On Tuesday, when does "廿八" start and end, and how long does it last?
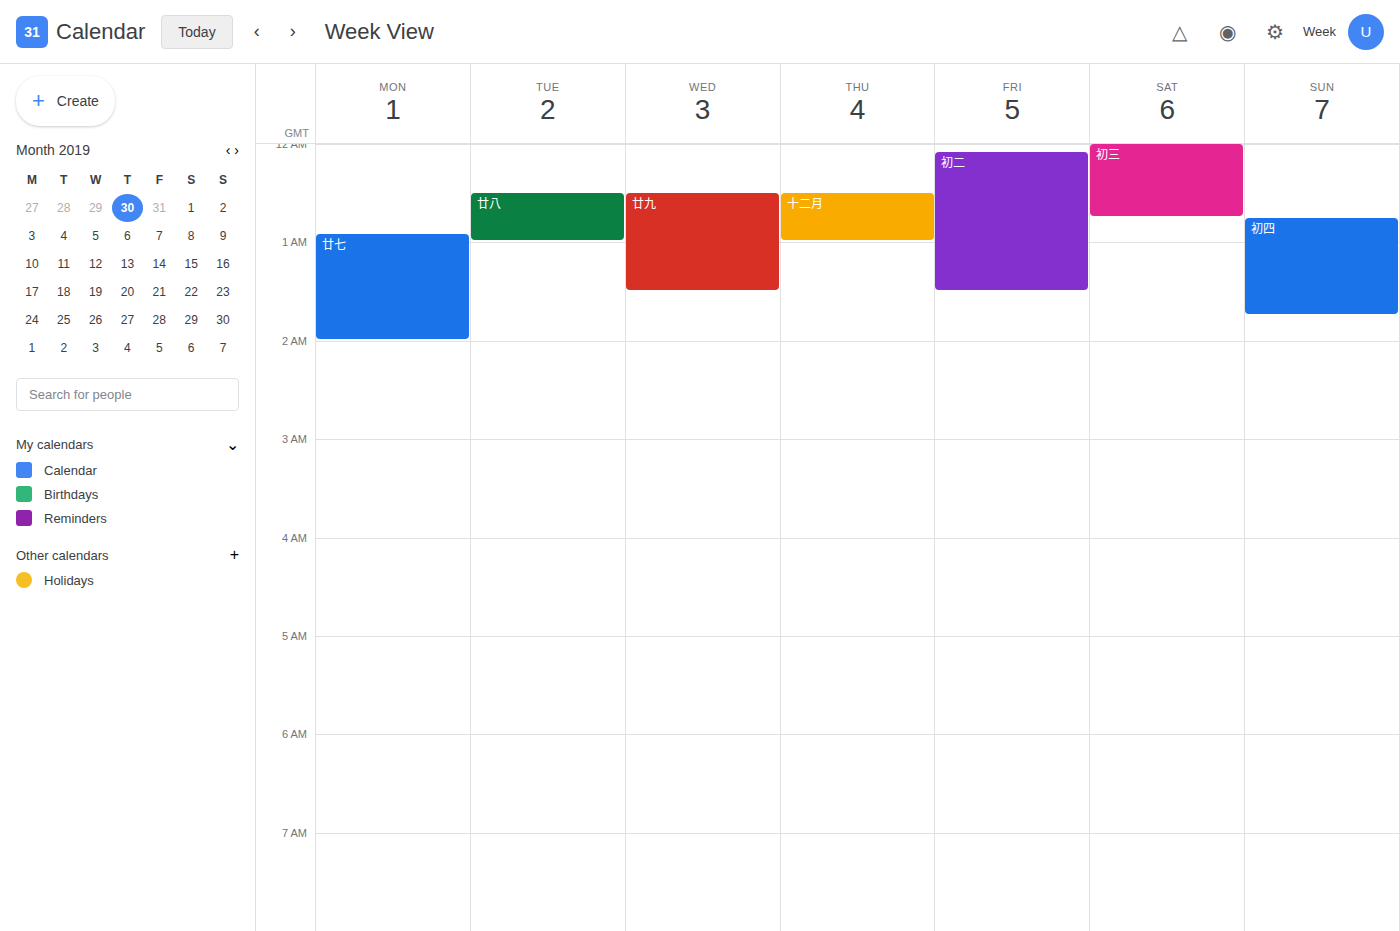
00:30 to 01:00, 30 minutes